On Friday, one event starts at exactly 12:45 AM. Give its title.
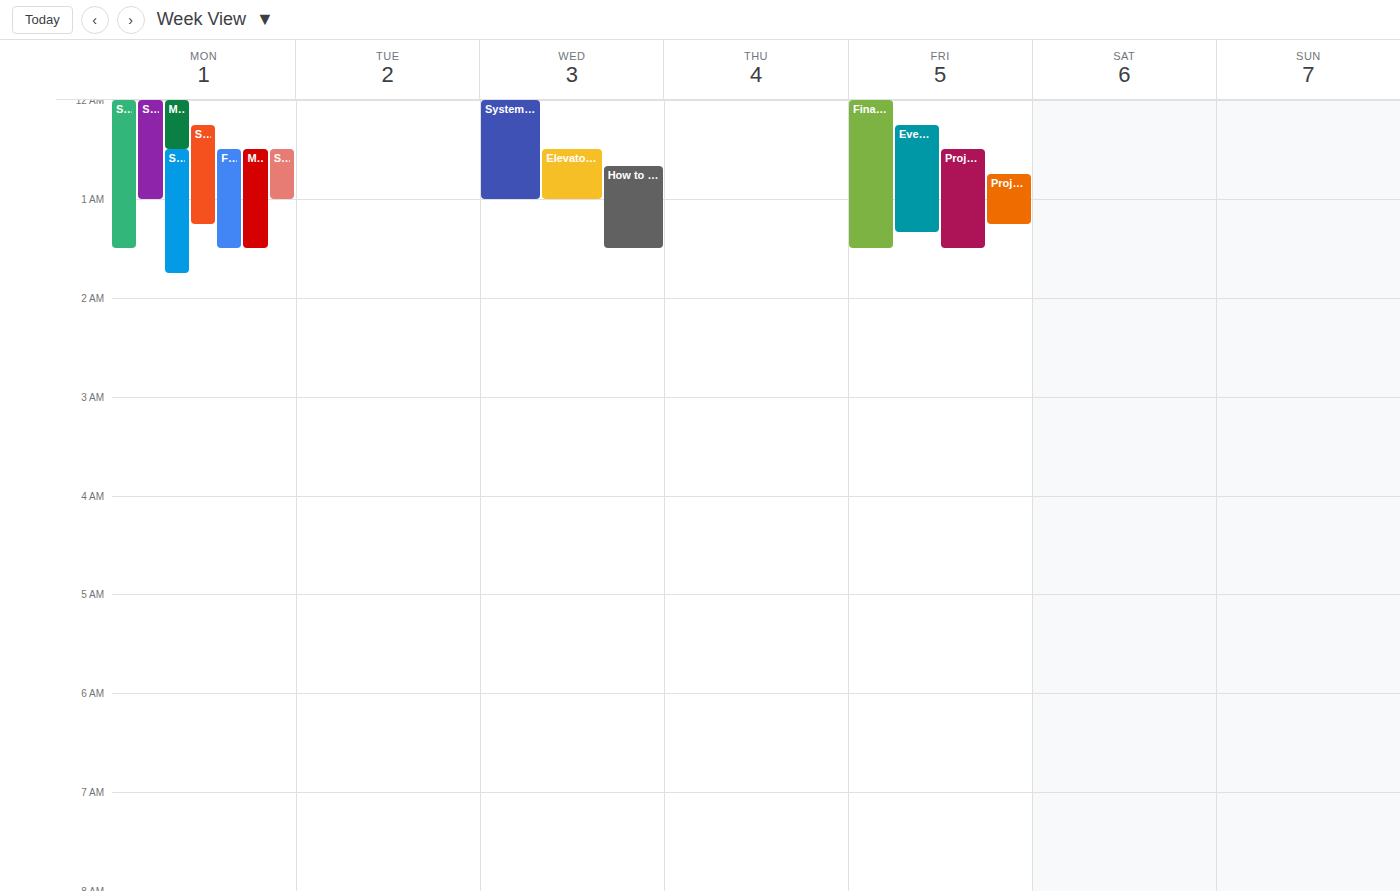
"Project Brainstorming and"